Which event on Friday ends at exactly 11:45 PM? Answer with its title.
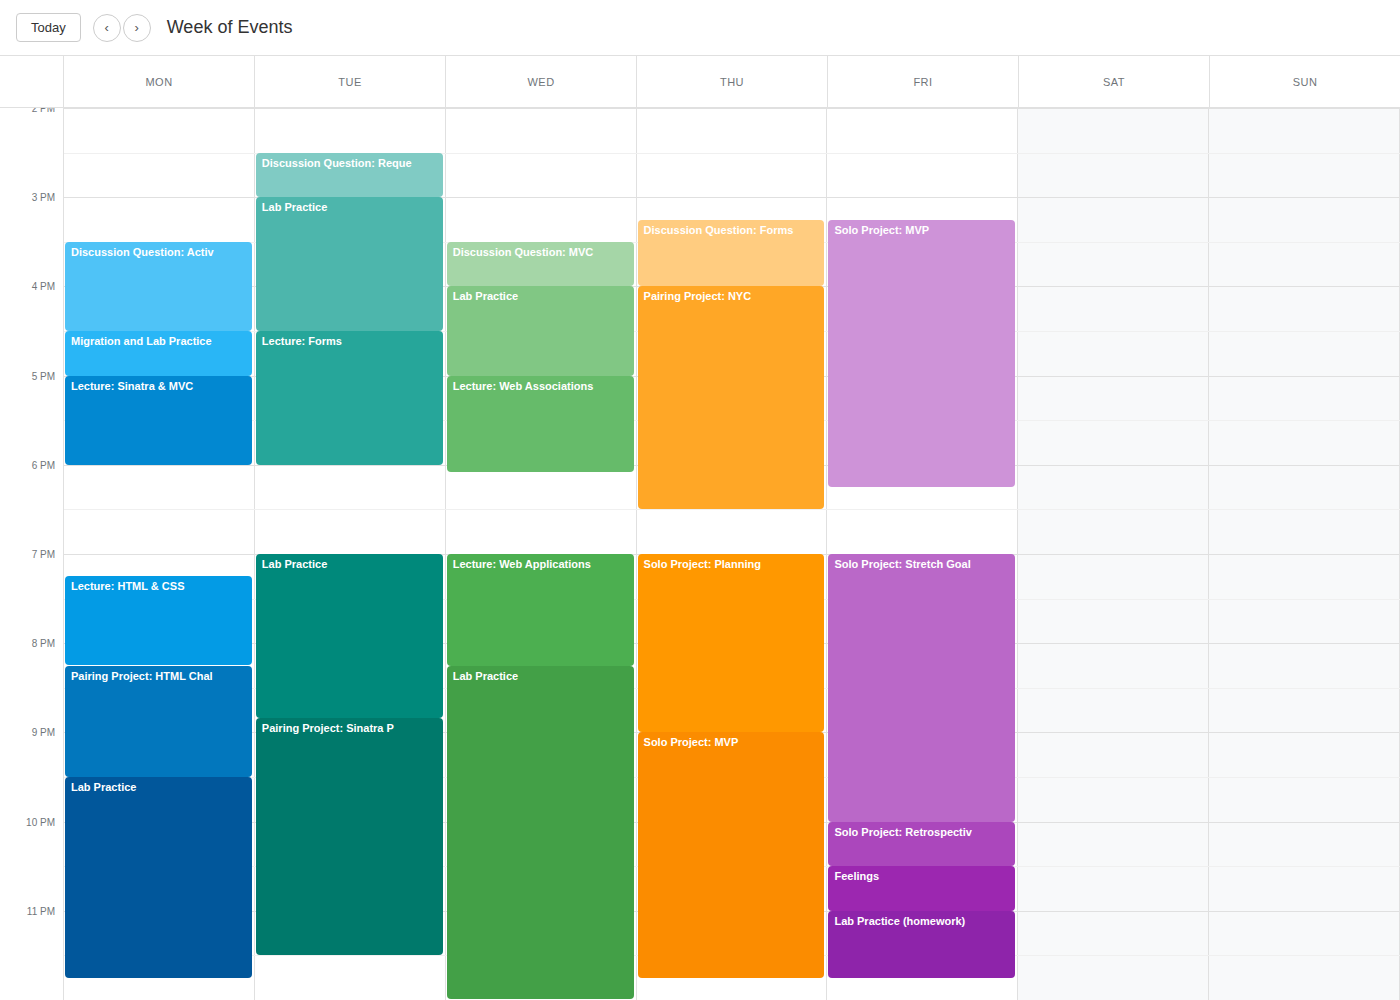
"Lab Practice (homework)"